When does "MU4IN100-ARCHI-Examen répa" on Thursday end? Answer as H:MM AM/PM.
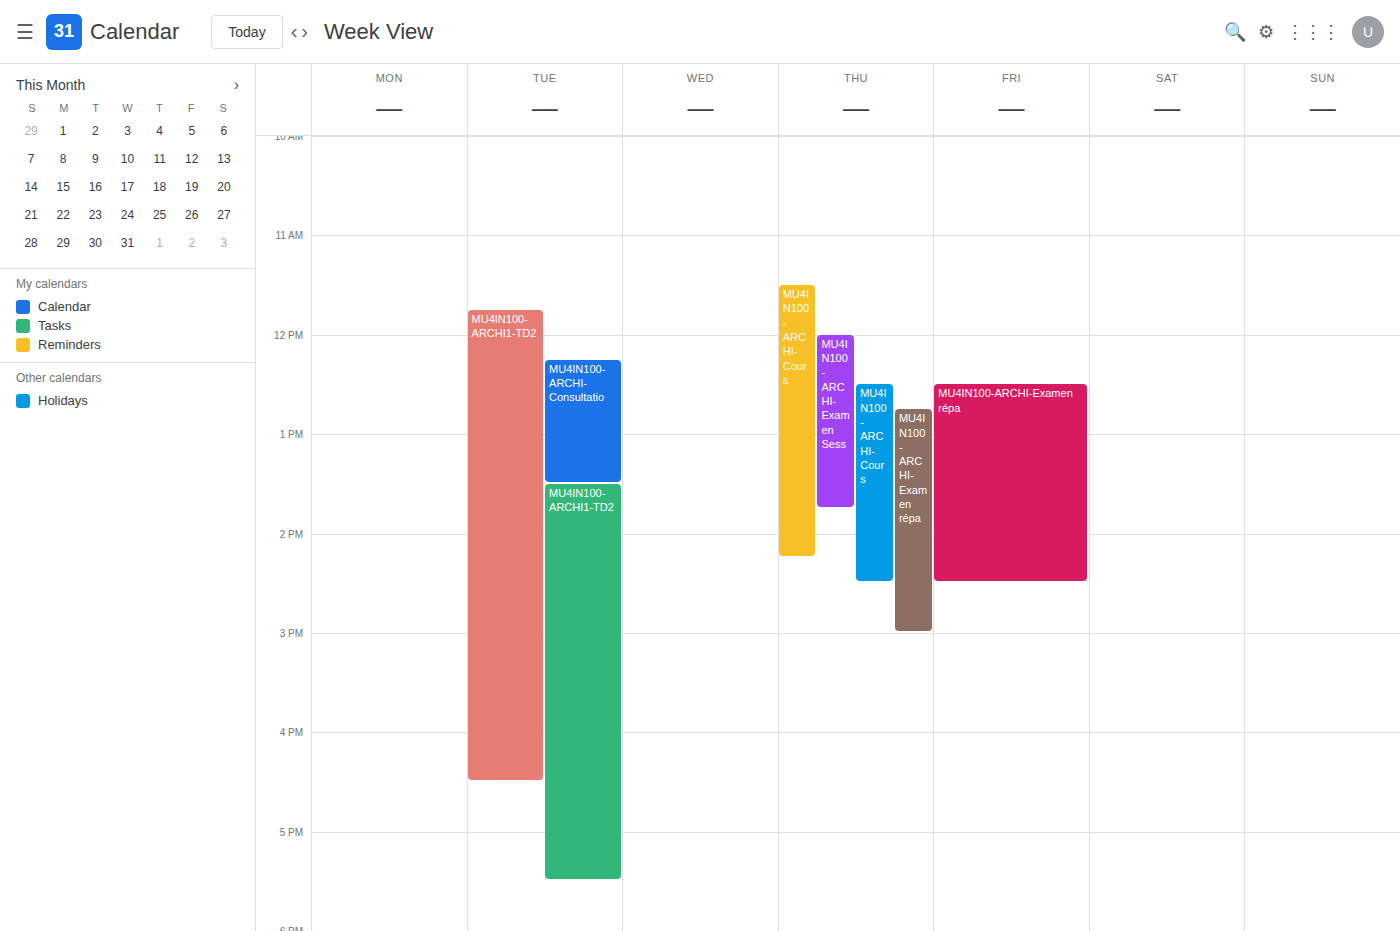
3:00 PM